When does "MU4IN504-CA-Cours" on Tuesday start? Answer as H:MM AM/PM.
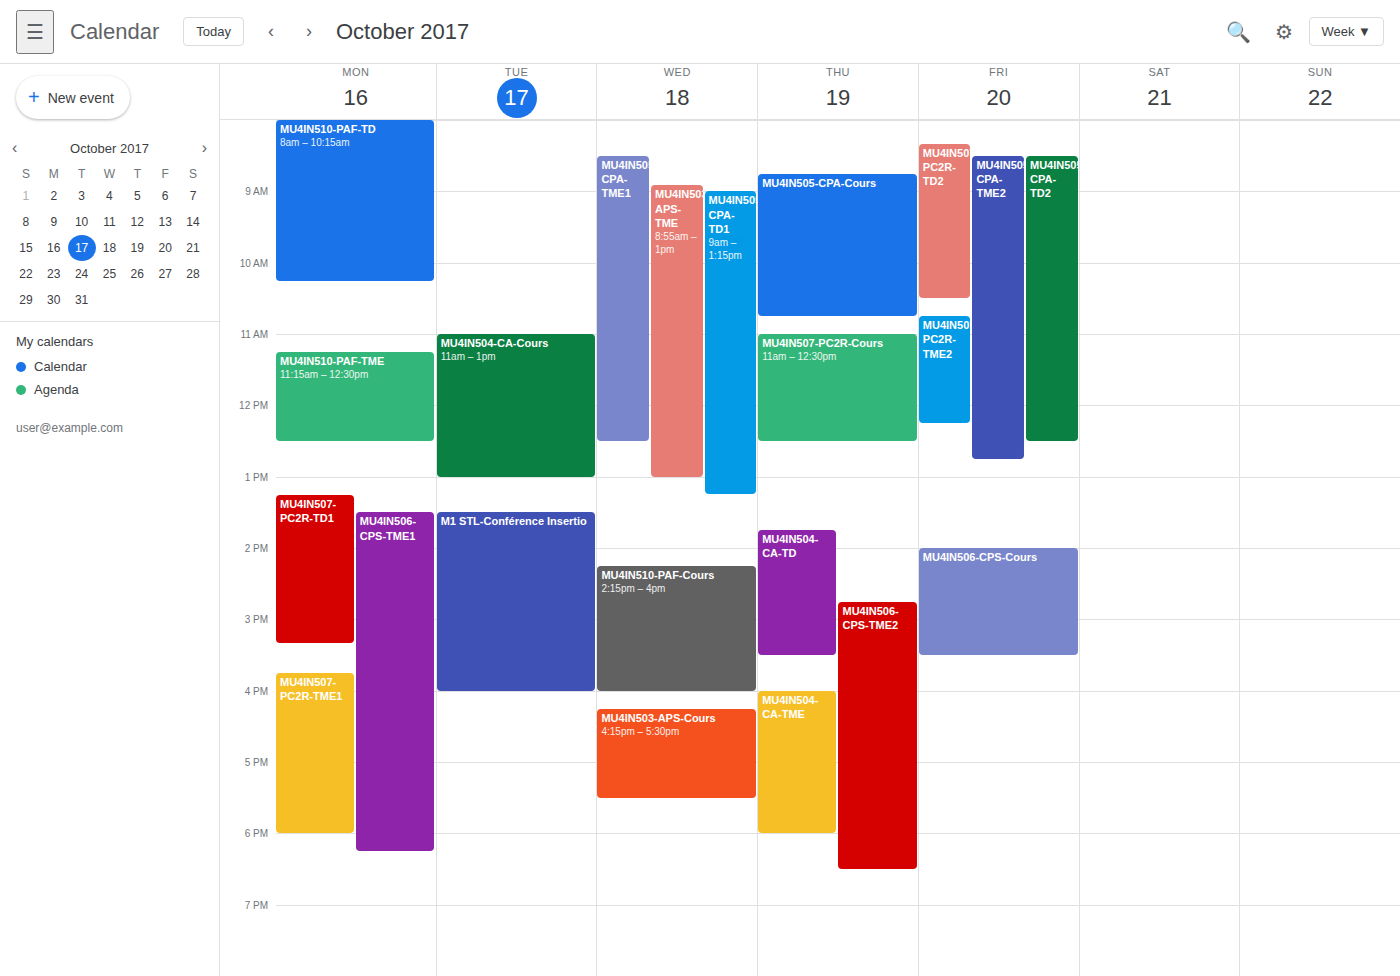
11:00 AM